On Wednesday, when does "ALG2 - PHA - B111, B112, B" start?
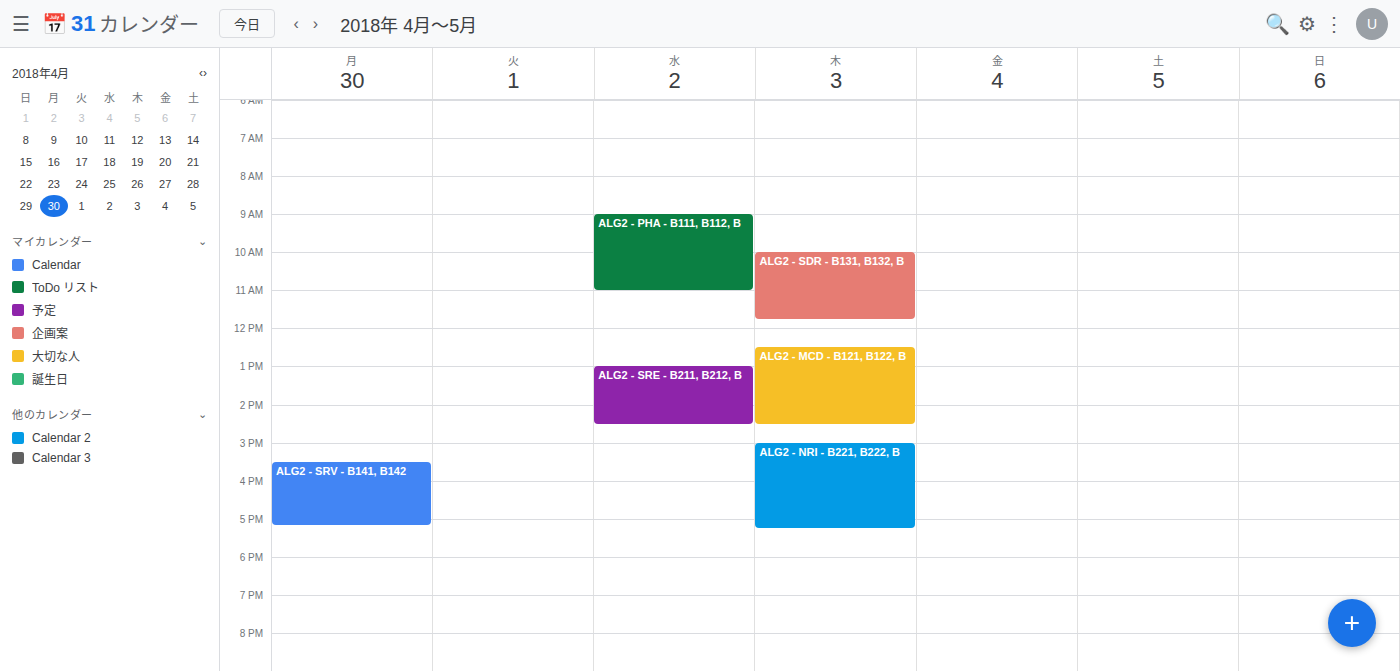
9:00 AM